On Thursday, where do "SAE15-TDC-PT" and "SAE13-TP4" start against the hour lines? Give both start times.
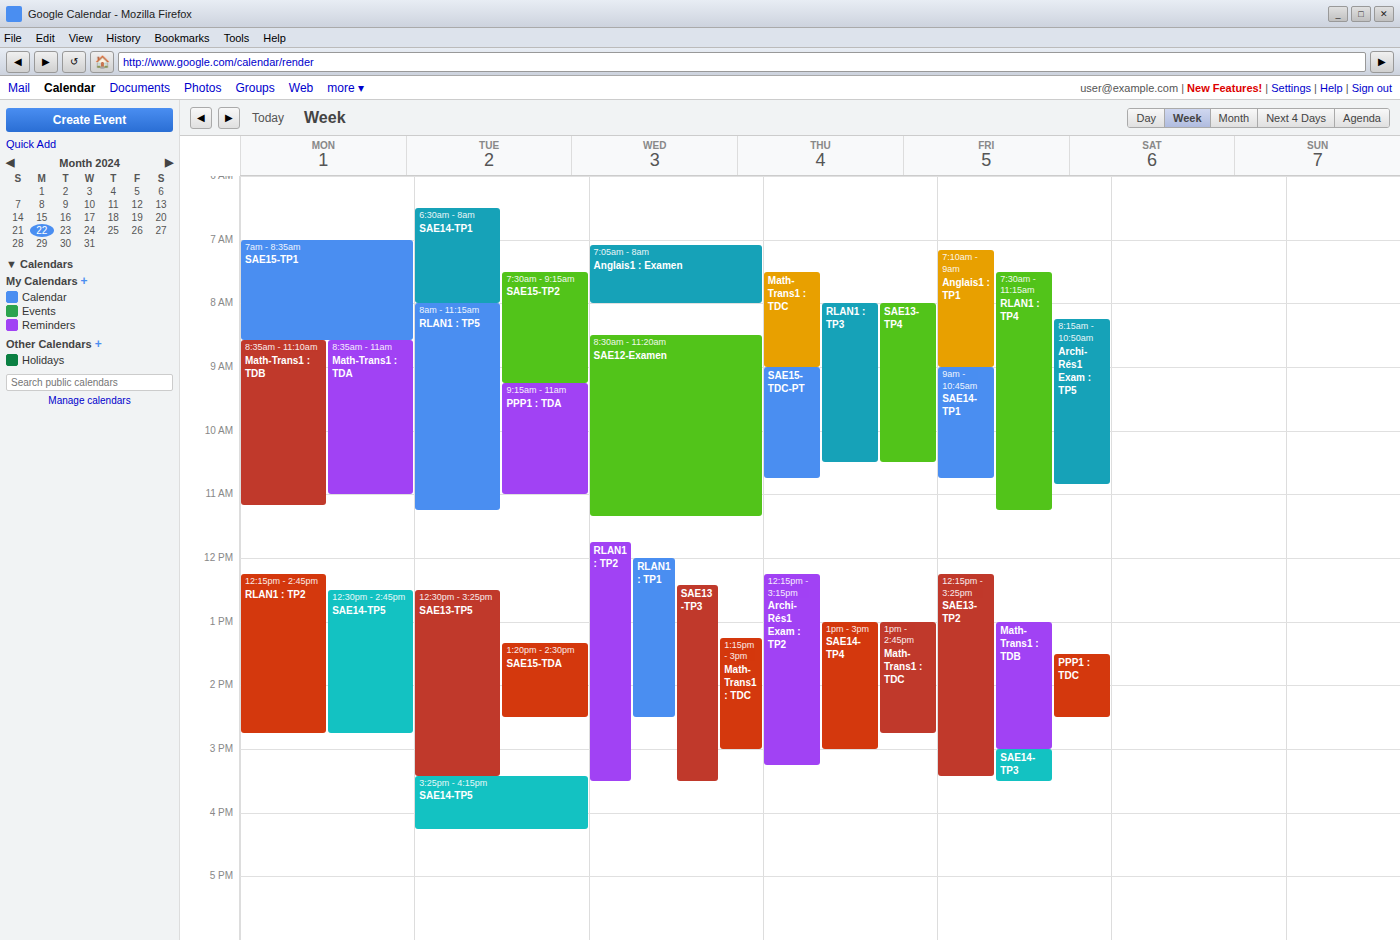
"SAE15-TDC-PT": 9:00 AM, exactly on the 9 AM line. "SAE13-TP4": 8:00 AM, exactly on the 8 AM line.